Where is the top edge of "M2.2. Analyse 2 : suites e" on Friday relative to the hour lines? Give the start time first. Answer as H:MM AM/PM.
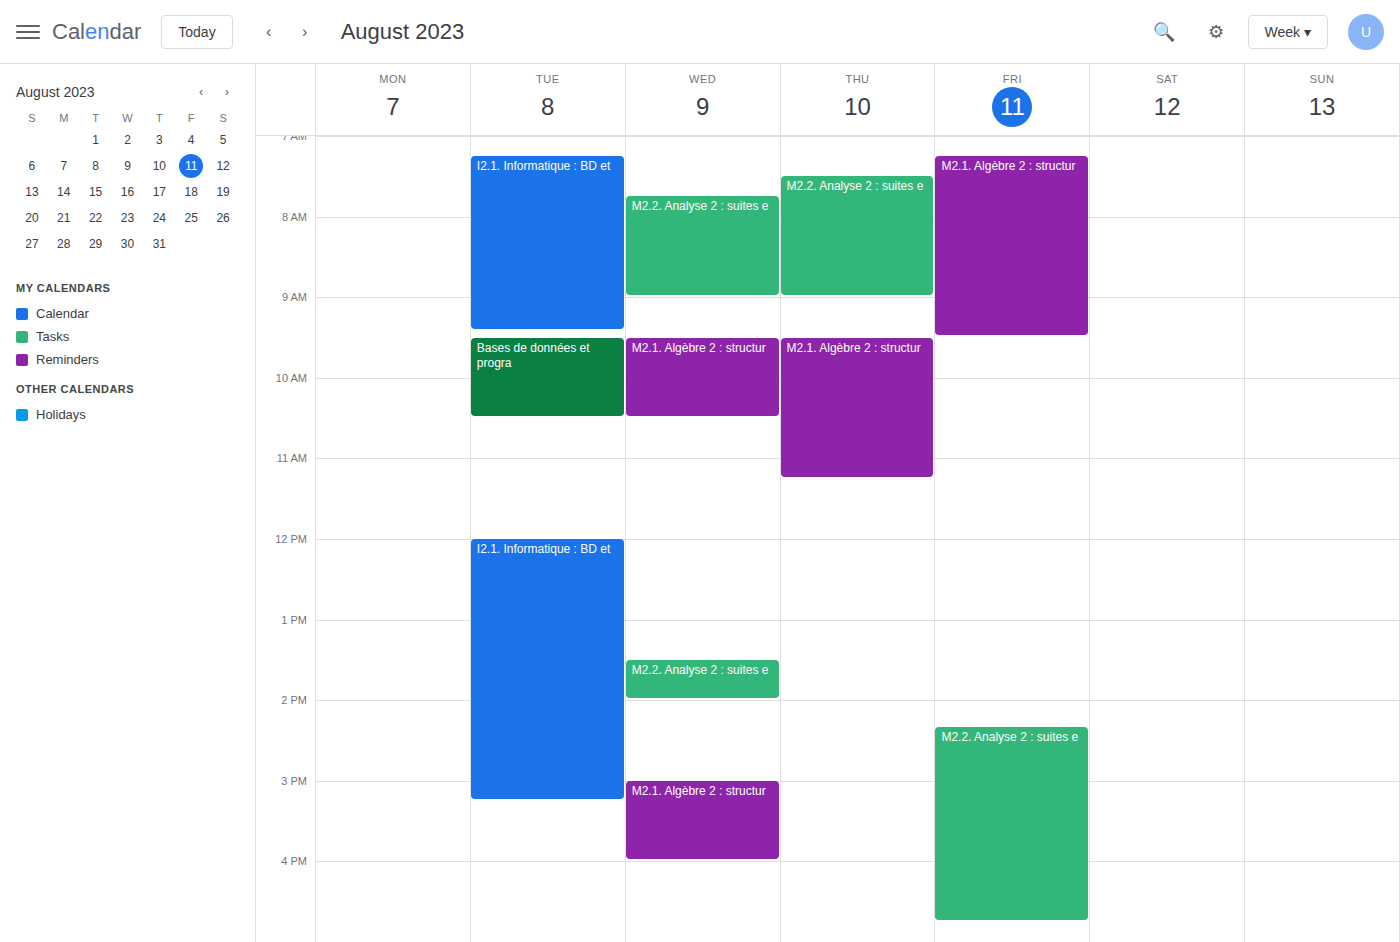
2:20 PM -- neither: 20 minutes below the 2 PM line and 40 minutes above the 3 PM line.